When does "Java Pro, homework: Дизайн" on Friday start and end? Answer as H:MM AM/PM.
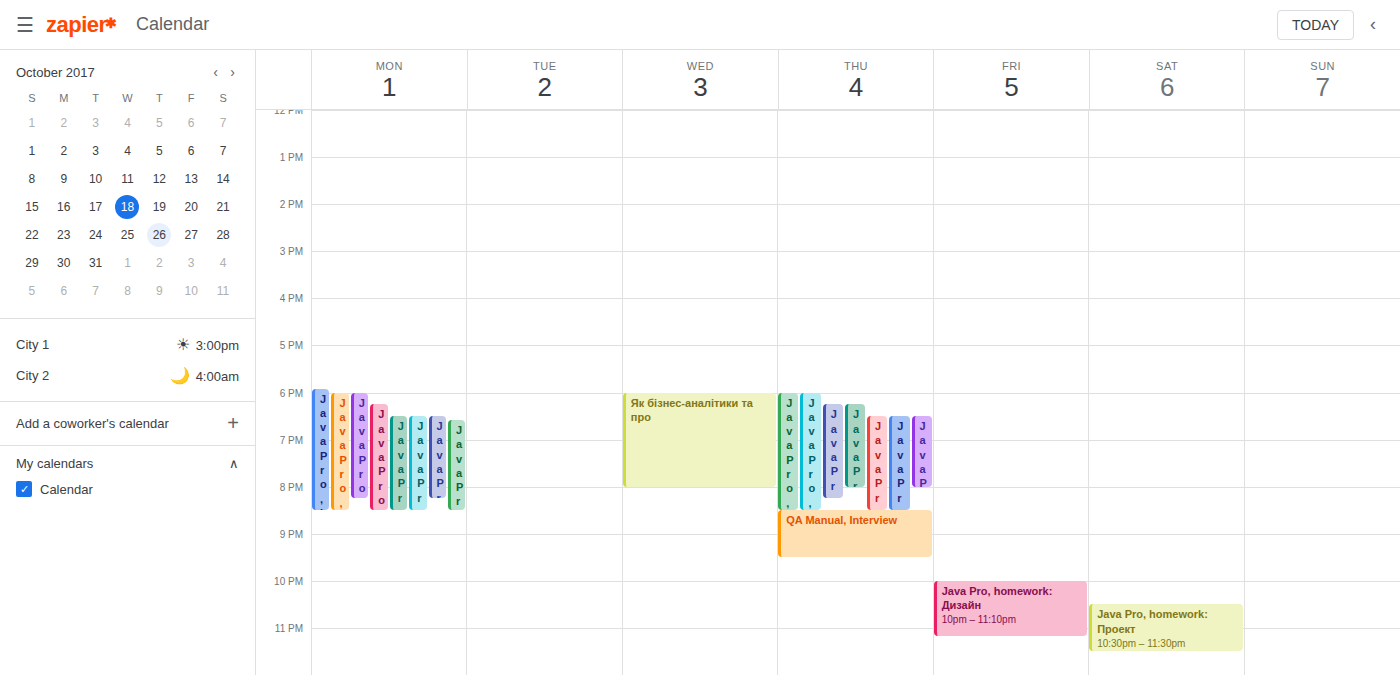
10:00 PM to 11:10 PM